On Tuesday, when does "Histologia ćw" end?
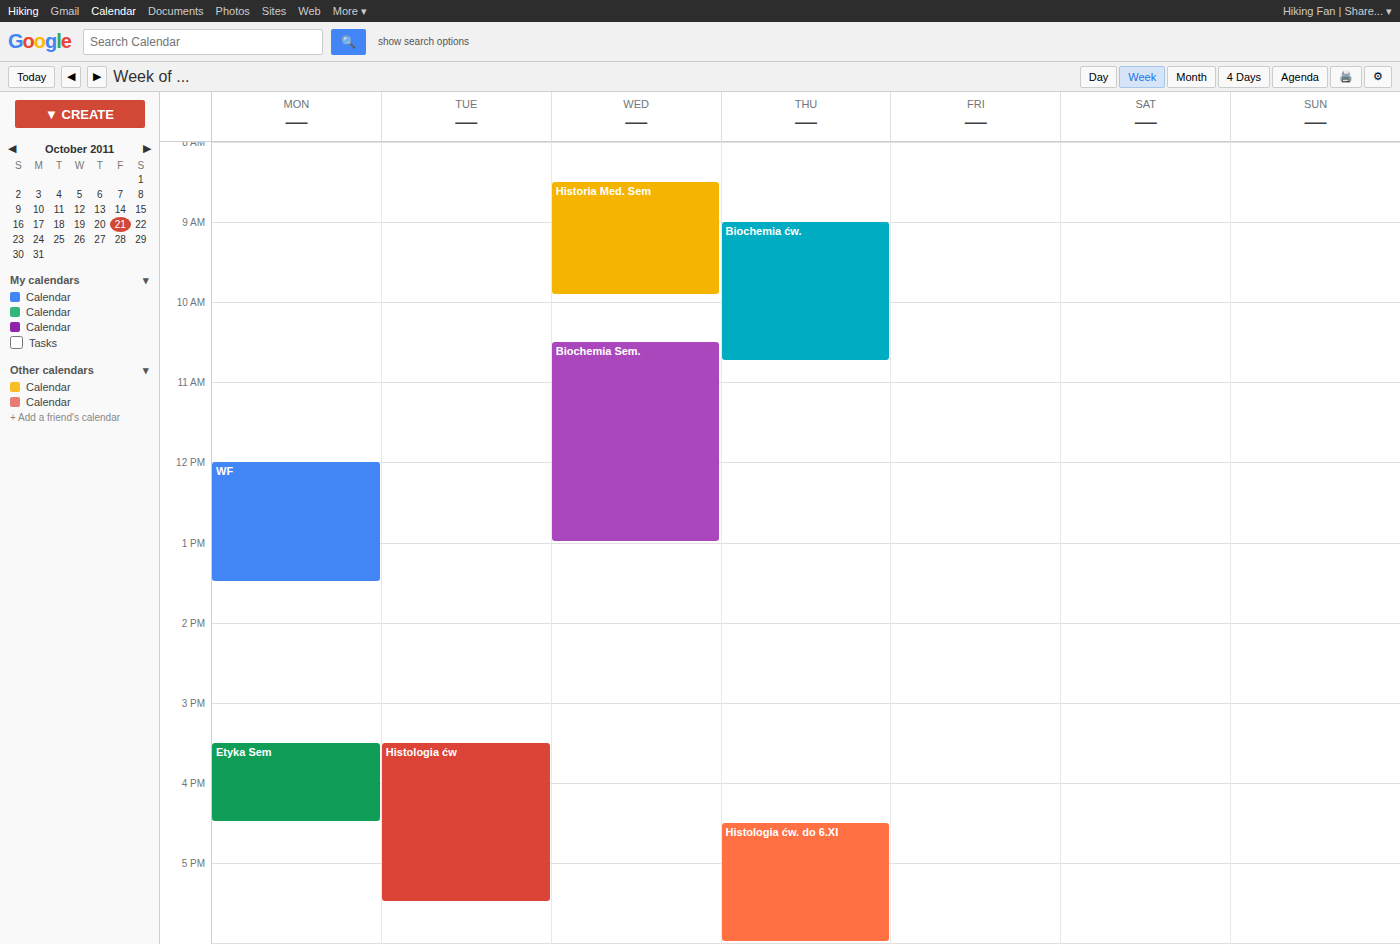
5:30 PM